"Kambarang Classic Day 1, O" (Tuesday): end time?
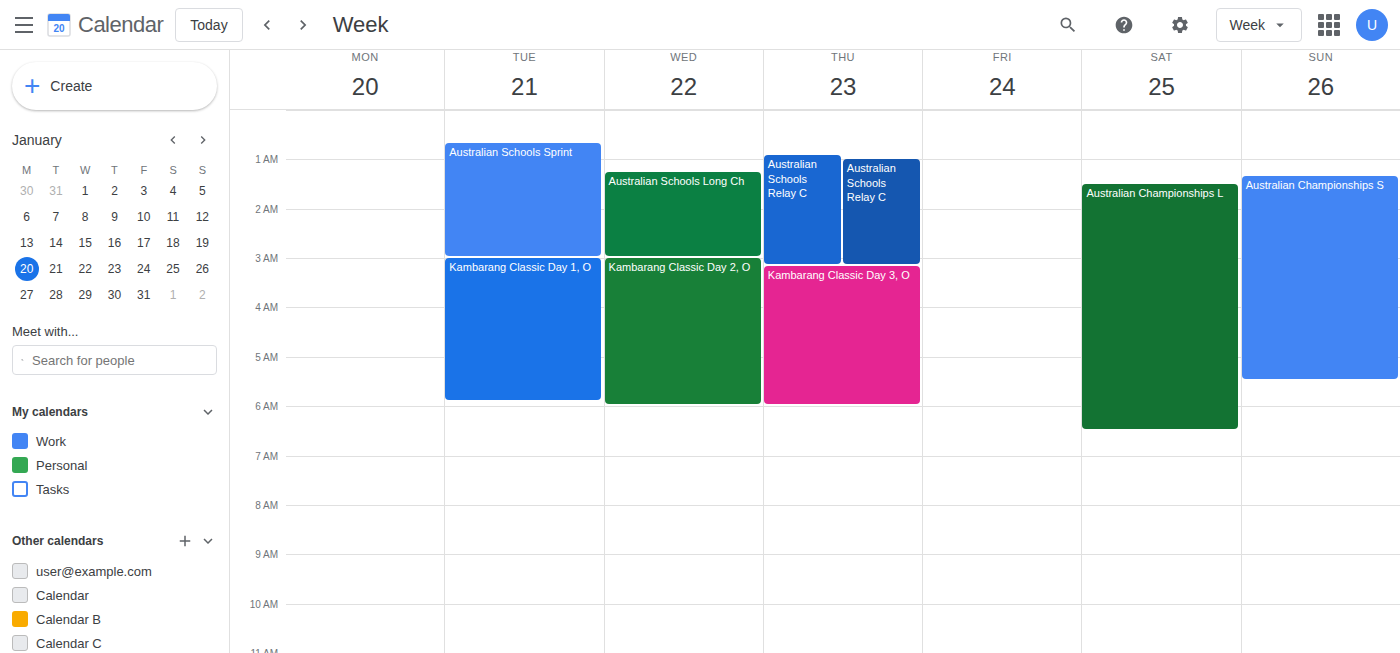
5:55 AM